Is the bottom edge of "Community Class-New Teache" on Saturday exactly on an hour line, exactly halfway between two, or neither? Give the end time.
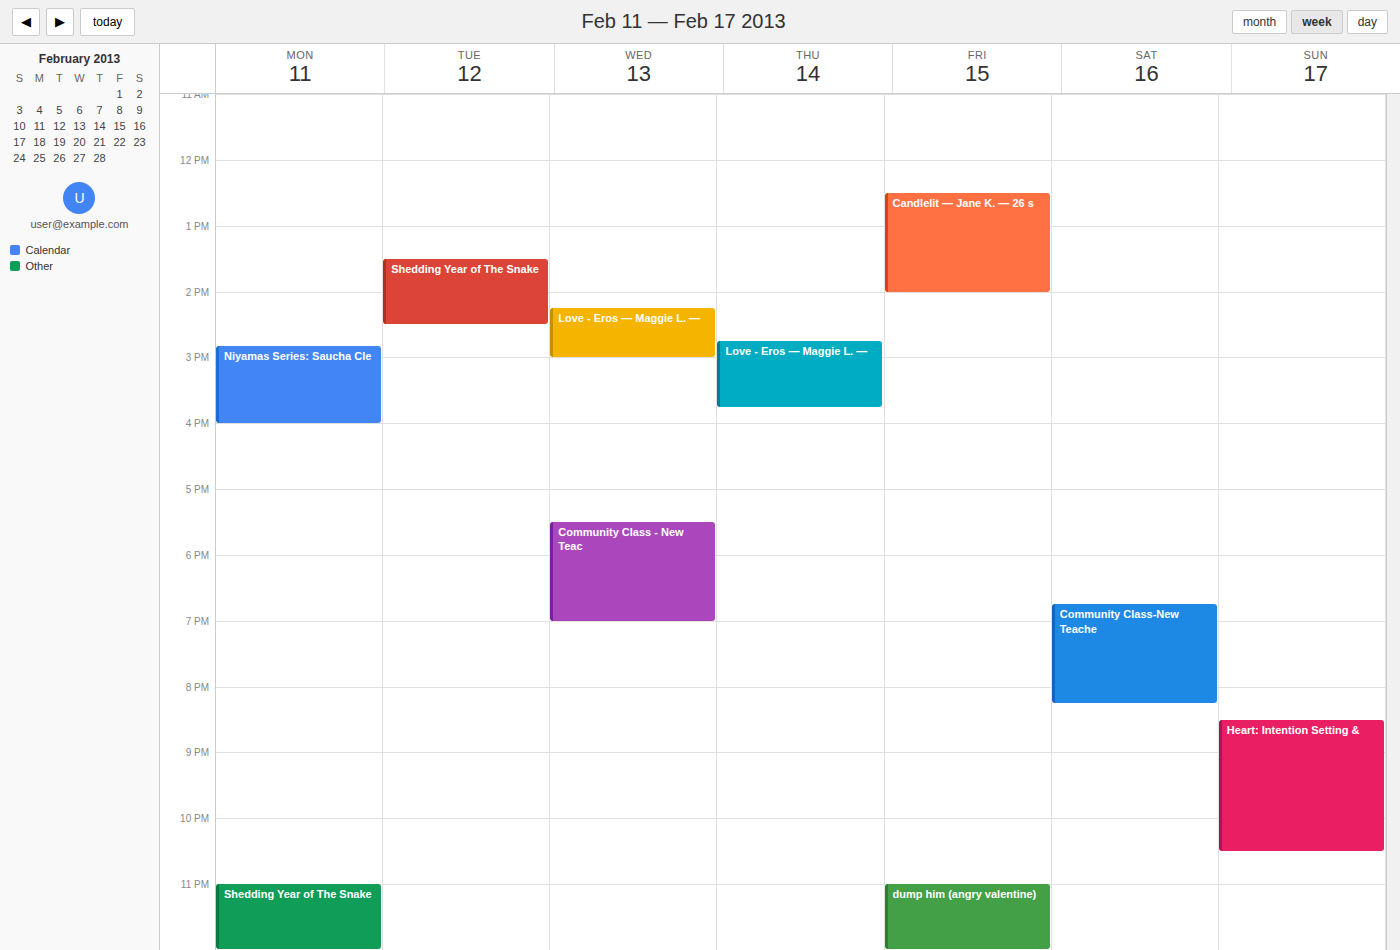
8:15 PM -- neither: a quarter of the way from the 8 PM line to the 9 PM line.